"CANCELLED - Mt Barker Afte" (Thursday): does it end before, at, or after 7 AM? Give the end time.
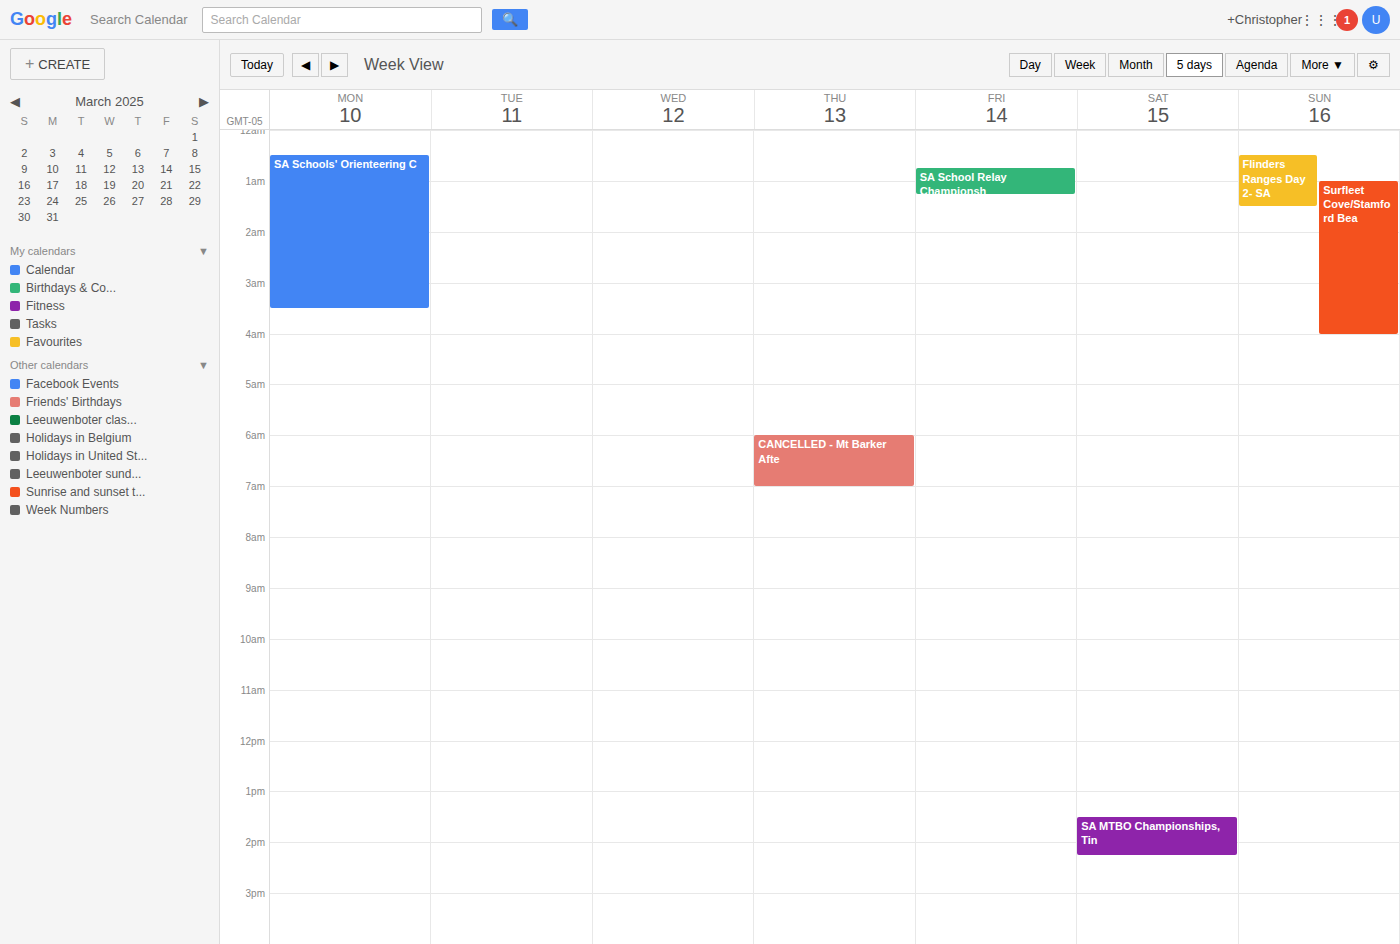
7:00 AM -- exactly at 7 AM, on the 7 AM line.